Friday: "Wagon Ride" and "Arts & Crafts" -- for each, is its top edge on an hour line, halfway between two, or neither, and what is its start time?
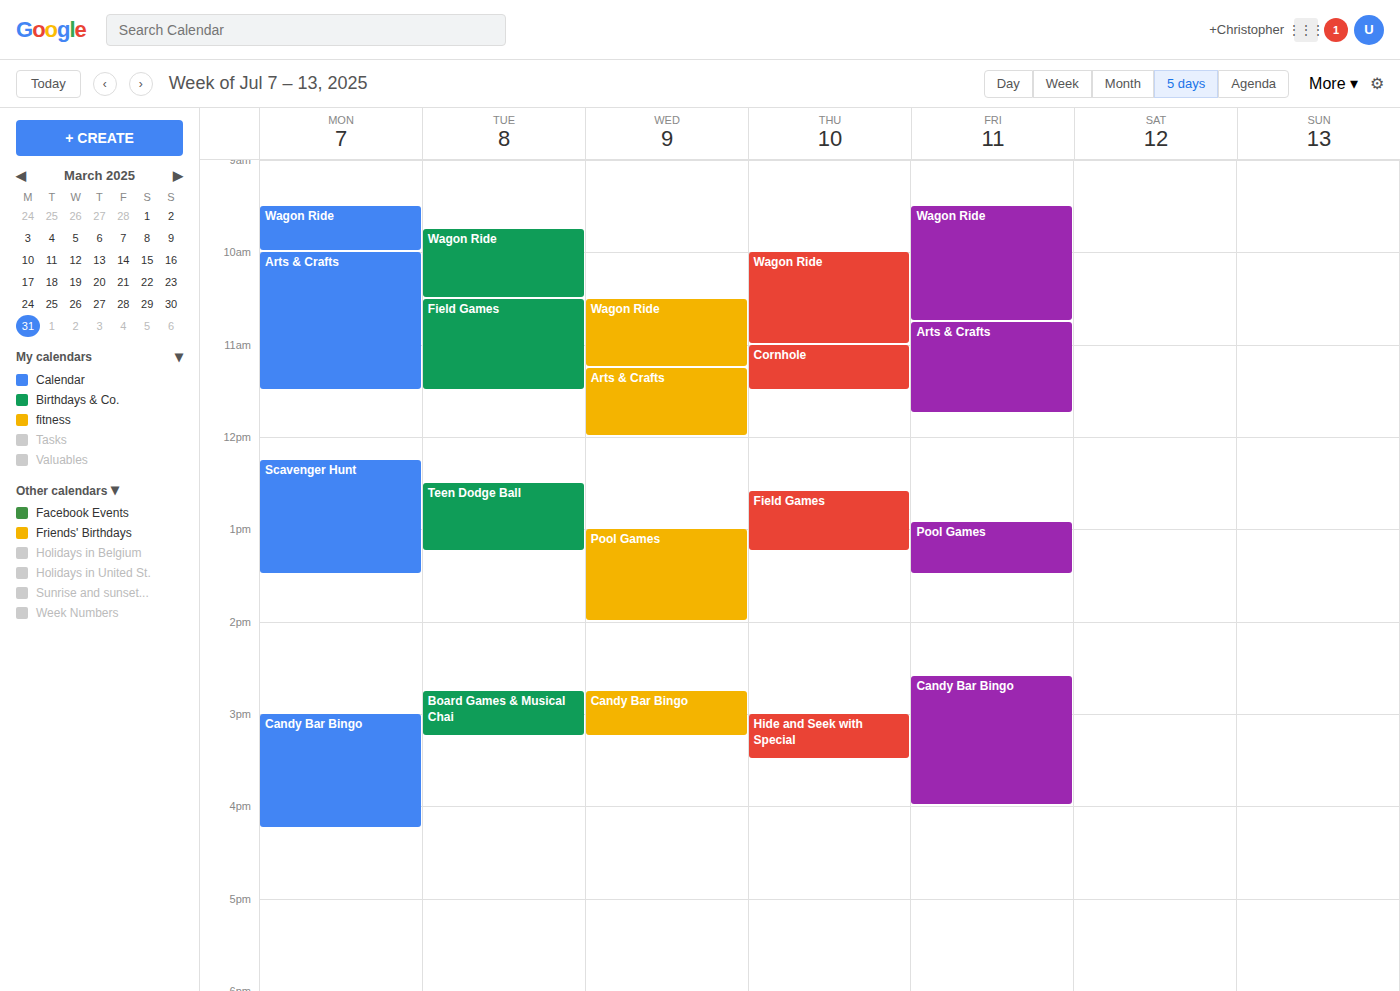
"Wagon Ride": 9:30 AM, halfway between the 9 AM and 10 AM lines. "Arts & Crafts": 10:45 AM, neither: three quarters of the way from the 10 AM line to the 11 AM line.